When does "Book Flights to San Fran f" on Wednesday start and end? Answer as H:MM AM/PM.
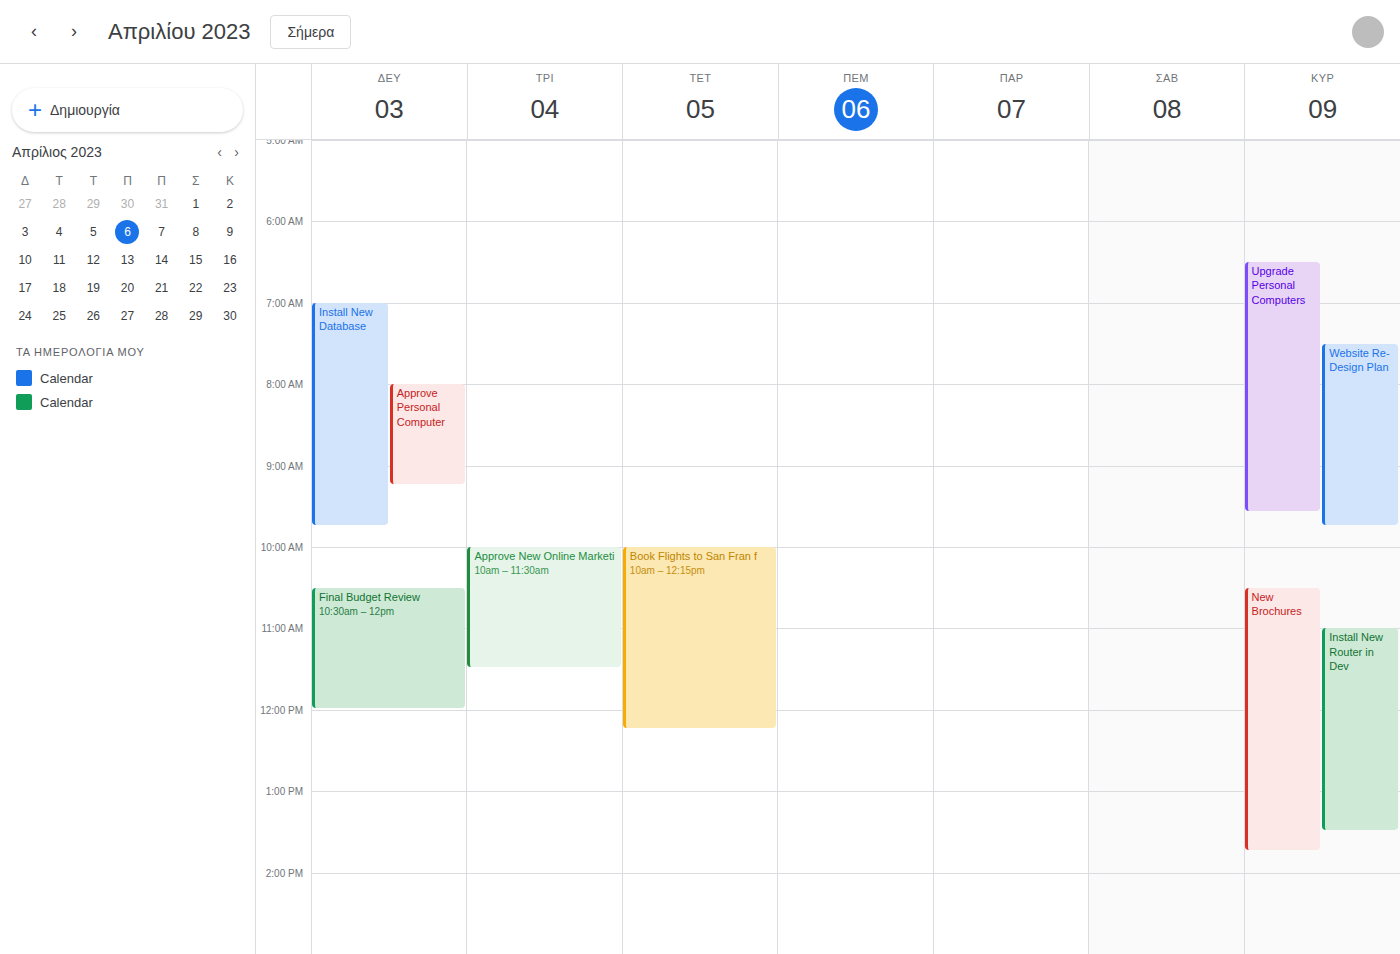
10:00 AM to 12:15 PM